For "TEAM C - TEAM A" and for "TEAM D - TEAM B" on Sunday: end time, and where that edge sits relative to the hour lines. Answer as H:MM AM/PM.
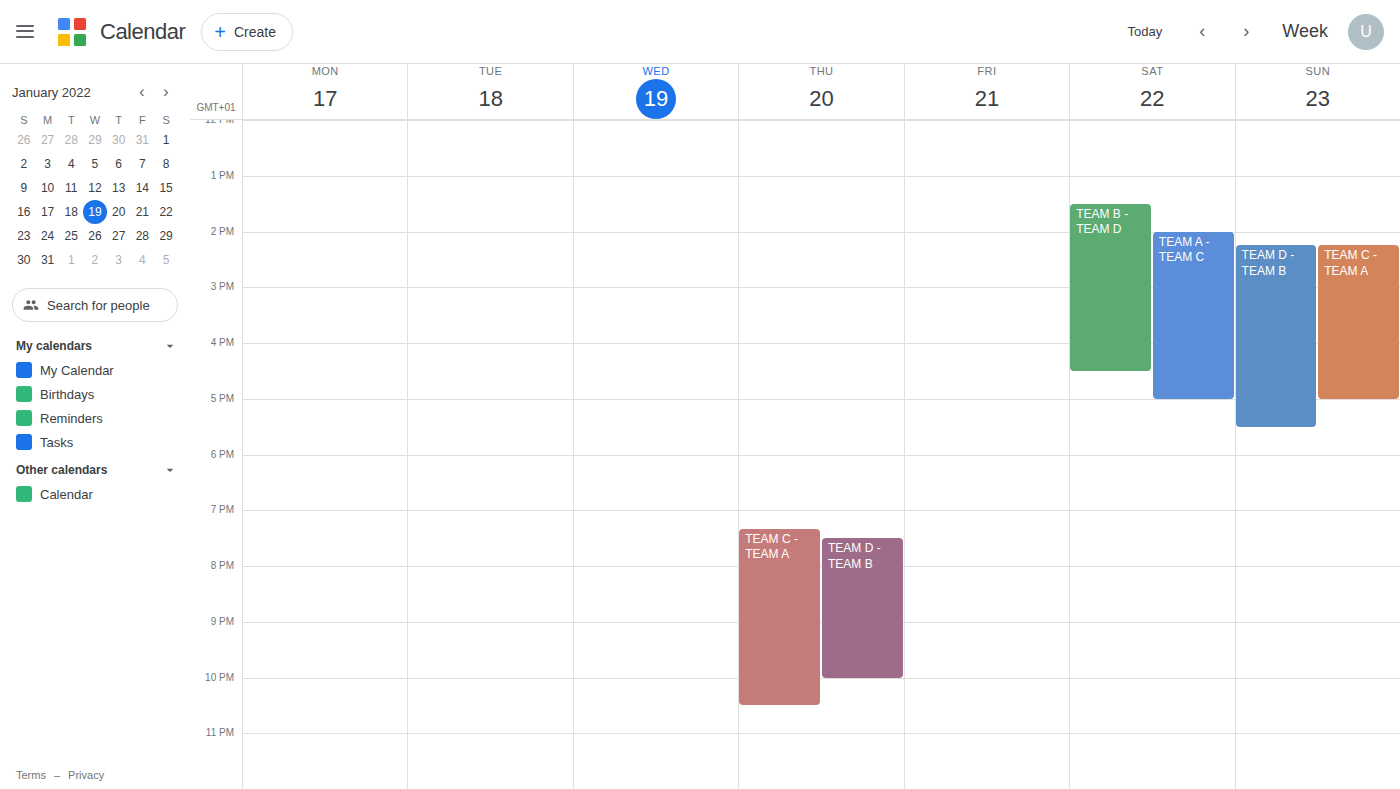
"TEAM C - TEAM A": 5:00 PM, exactly on the 5 PM line. "TEAM D - TEAM B": 5:30 PM, halfway between the 5 PM and 6 PM lines.